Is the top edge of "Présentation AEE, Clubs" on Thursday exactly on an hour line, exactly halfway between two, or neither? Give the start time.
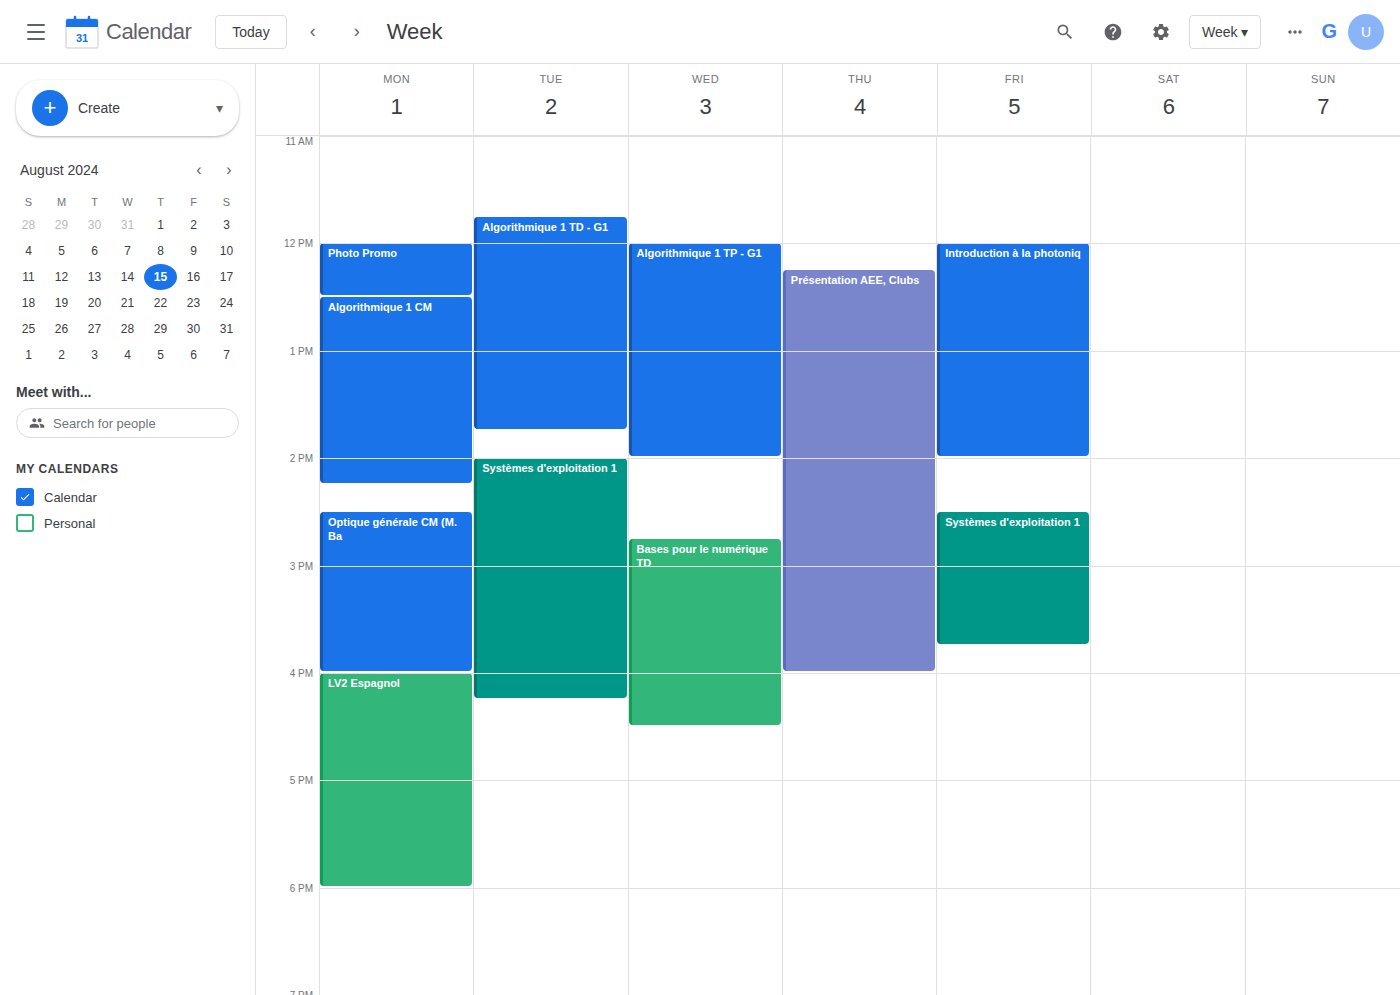
12:15 PM -- neither: a quarter of the way from the 12 PM line to the 1 PM line.